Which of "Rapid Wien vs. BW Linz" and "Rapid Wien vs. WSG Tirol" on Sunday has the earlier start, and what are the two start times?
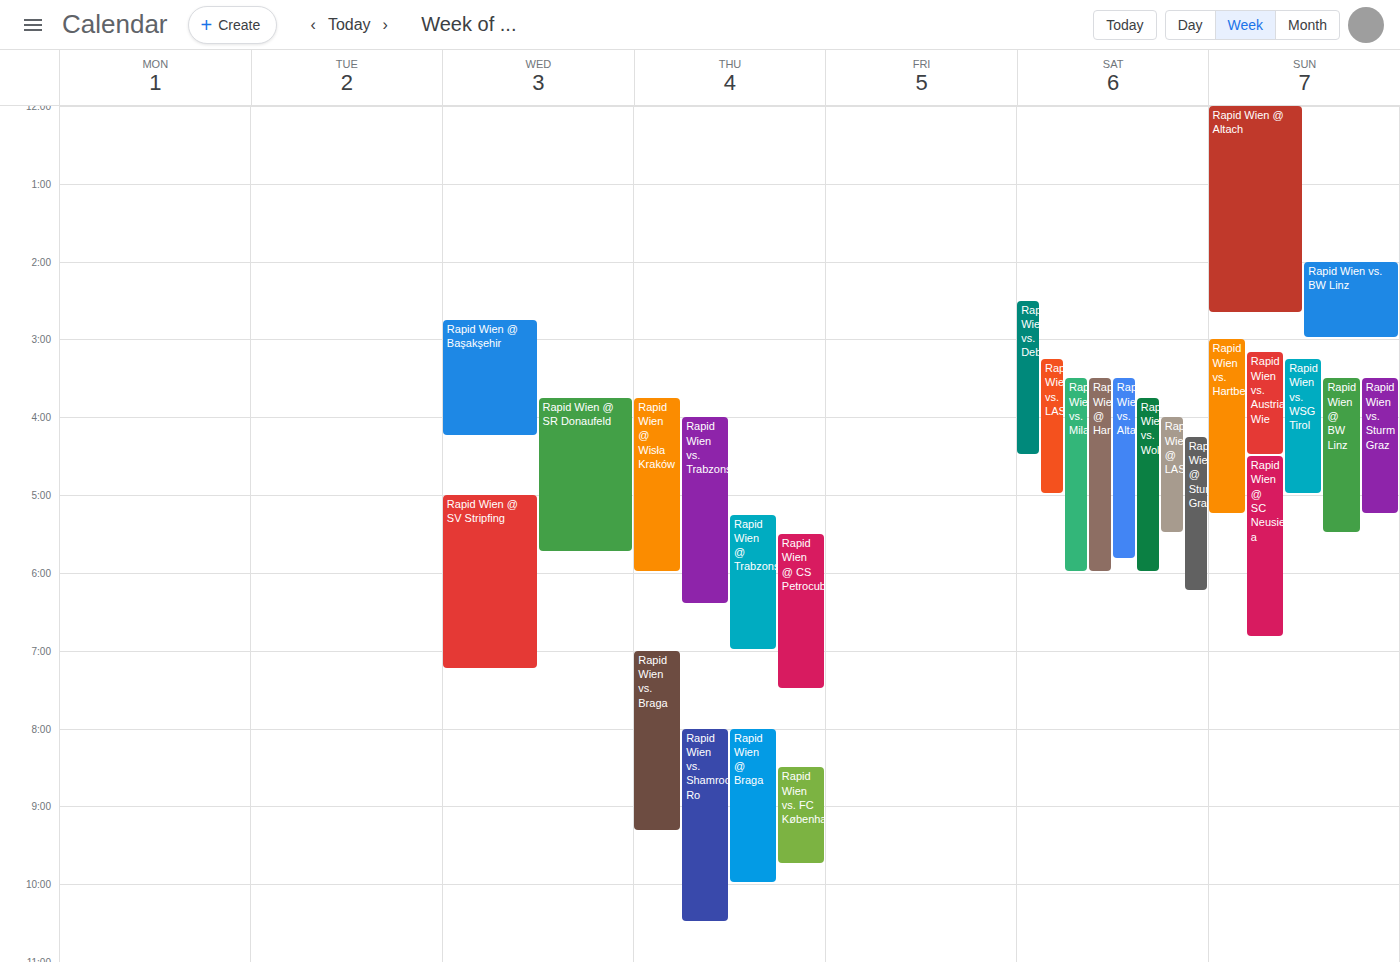
"Rapid Wien vs. BW Linz" 2:00 PM; "Rapid Wien vs. WSG Tirol" 3:15 PM.